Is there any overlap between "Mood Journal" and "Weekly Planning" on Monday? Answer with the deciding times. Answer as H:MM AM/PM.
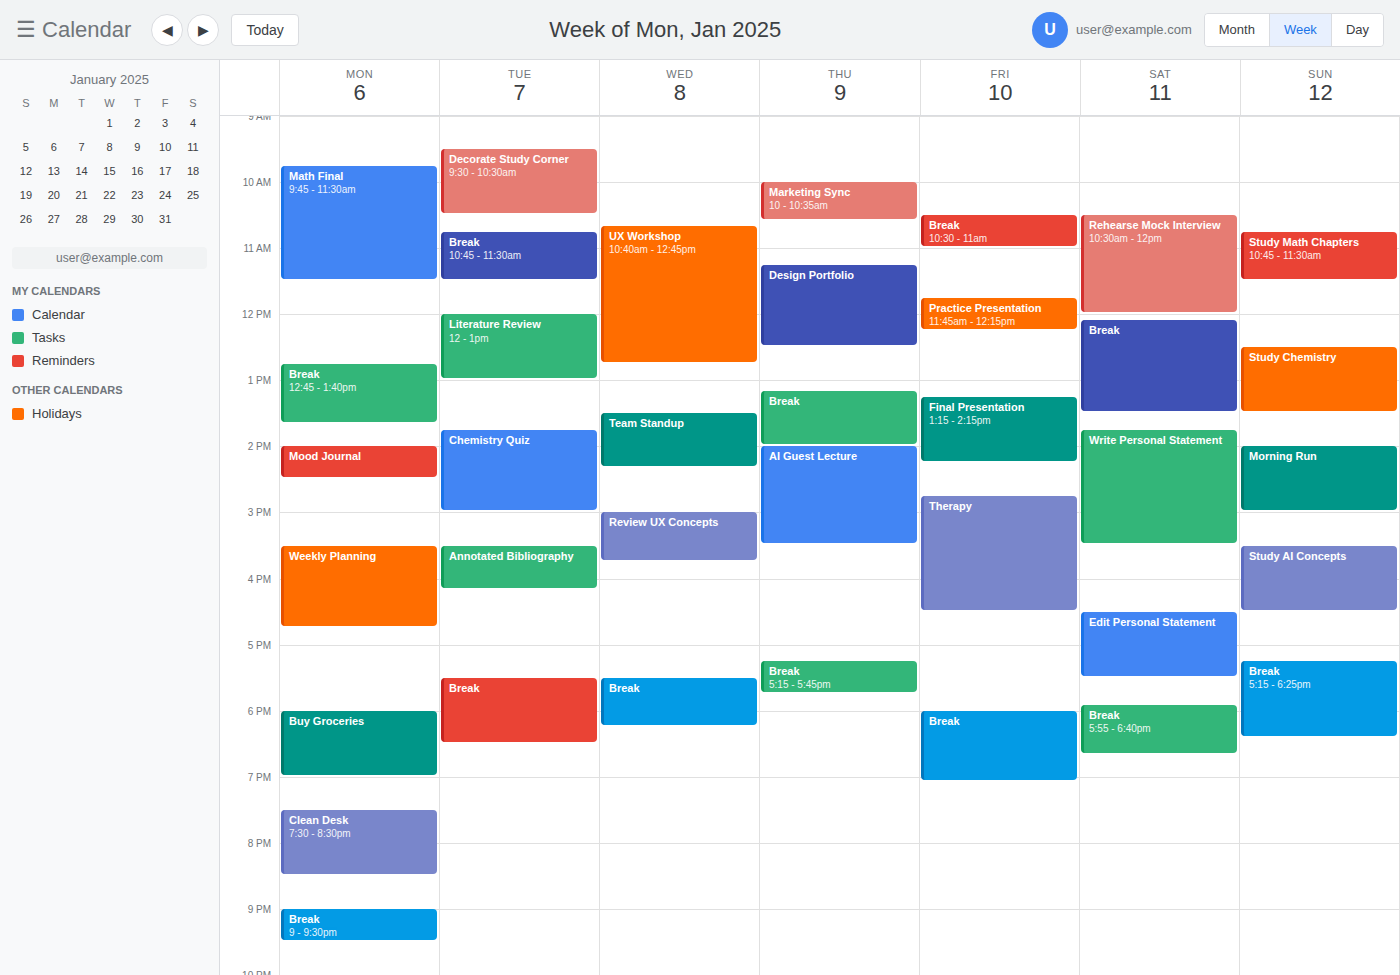
"Mood Journal" ends at 2:30 PM and "Weekly Planning" starts at 3:30 PM -- no overlap.